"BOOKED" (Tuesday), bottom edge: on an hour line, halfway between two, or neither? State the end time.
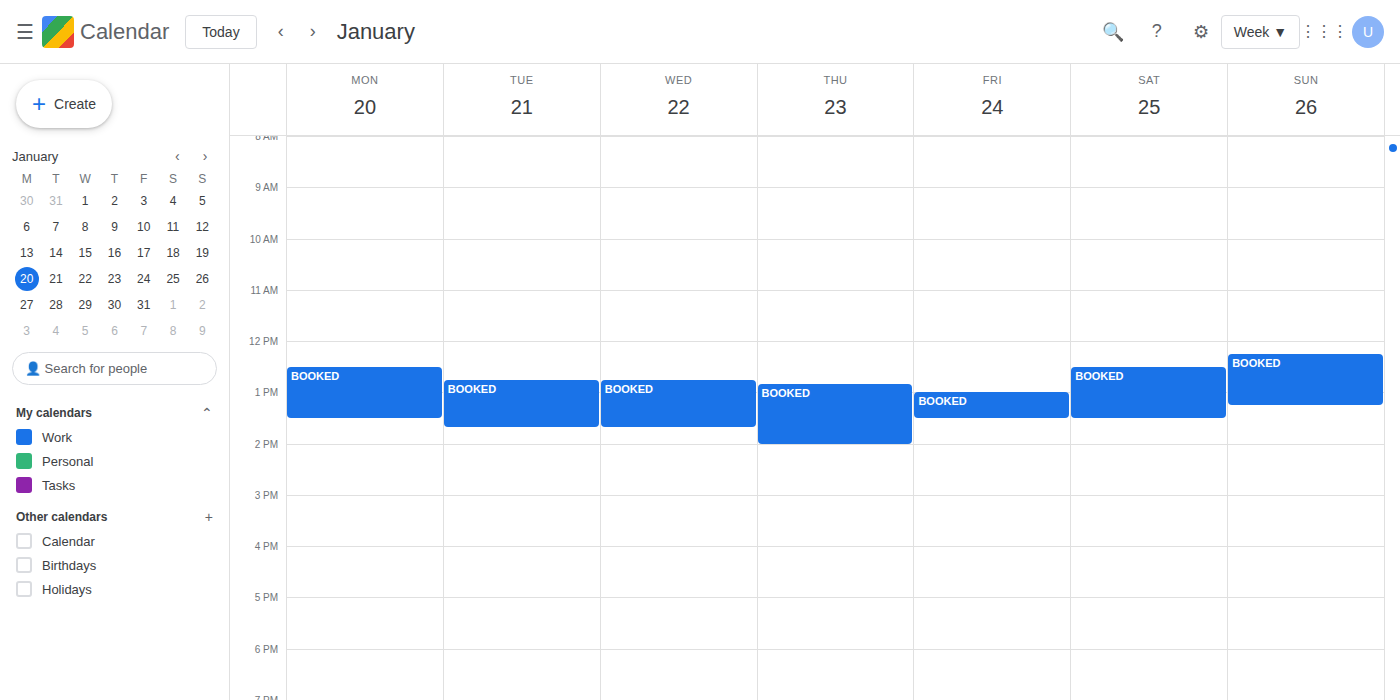
1:40 PM -- neither: 40 minutes below the 1 PM line and 20 minutes above the 2 PM line.